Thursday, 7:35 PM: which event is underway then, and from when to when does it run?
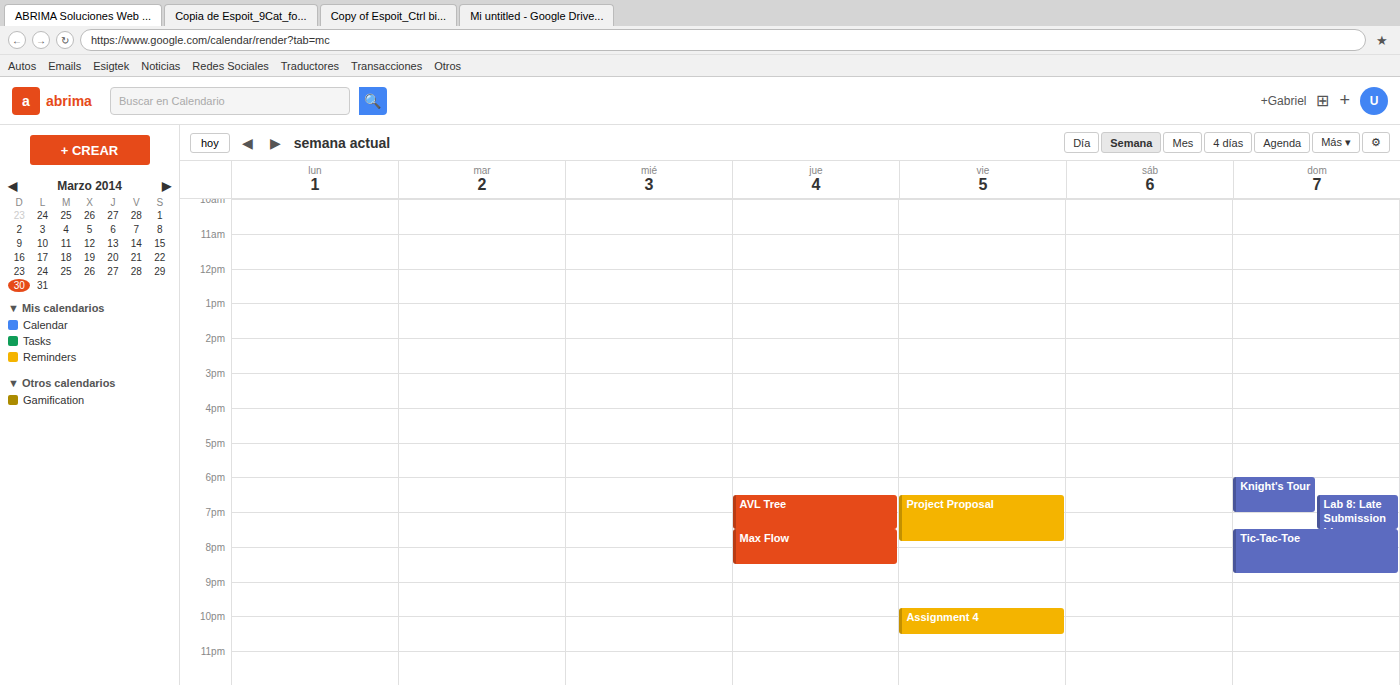
"Max Flow", 7:30 PM to 8:30 PM